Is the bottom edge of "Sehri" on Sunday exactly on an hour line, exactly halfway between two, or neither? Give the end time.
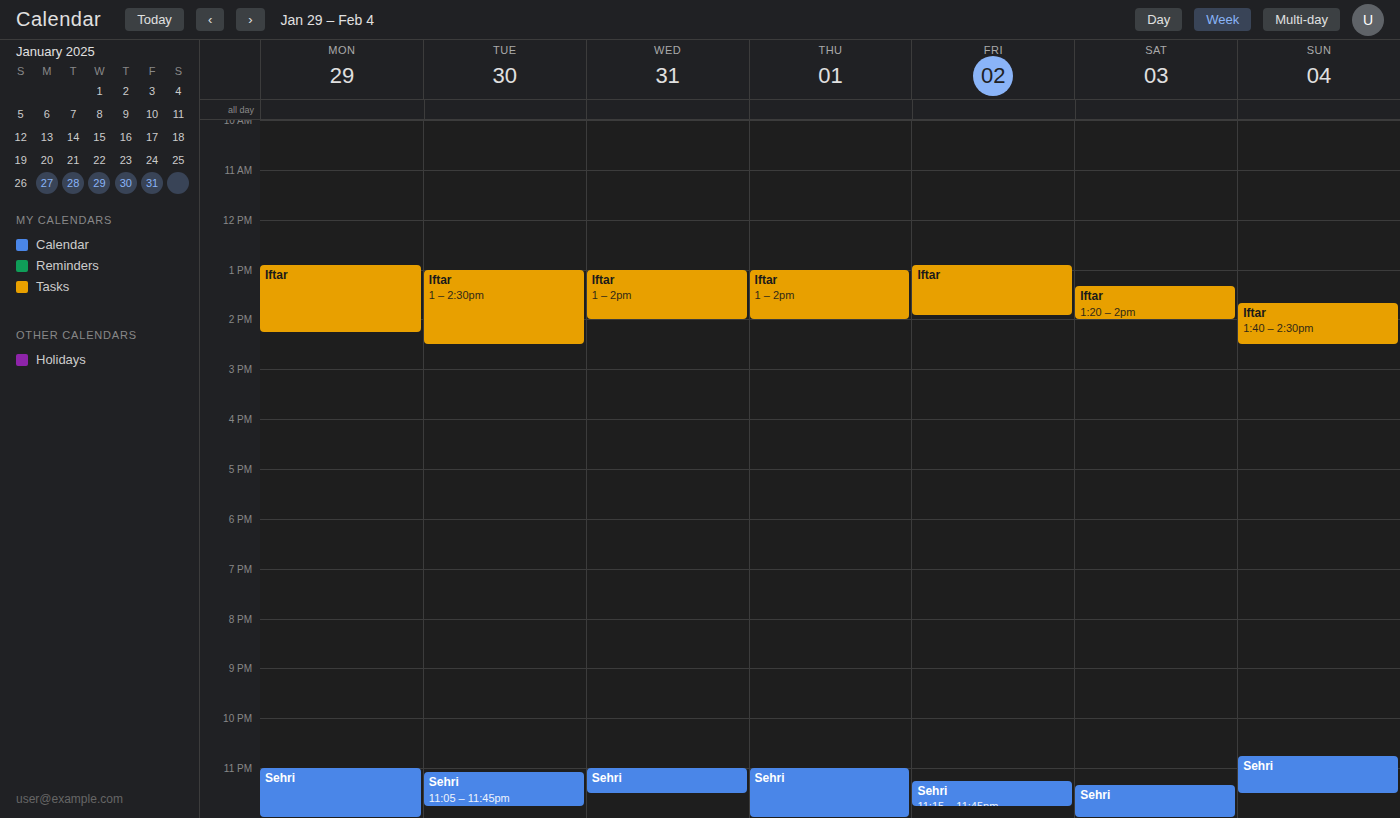
11:30 PM -- halfway between the 11 PM and 12 AM lines.